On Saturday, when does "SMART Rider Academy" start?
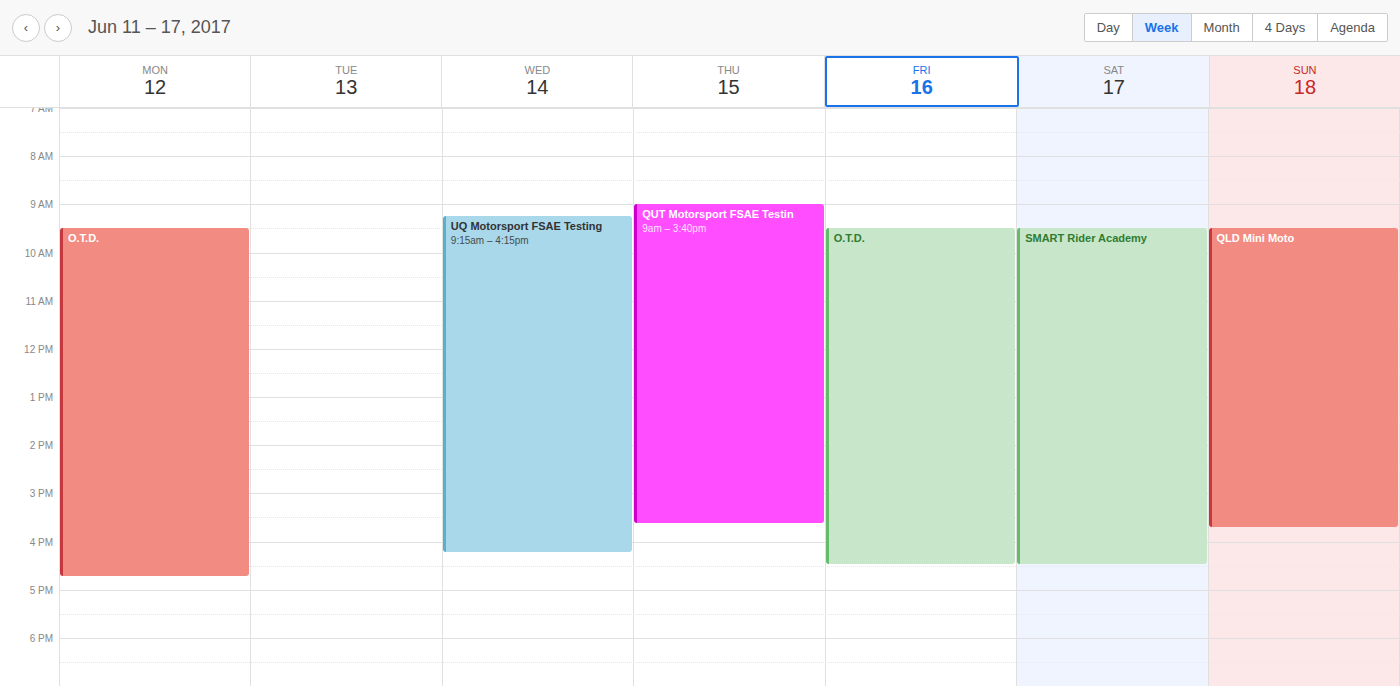
9:30 AM